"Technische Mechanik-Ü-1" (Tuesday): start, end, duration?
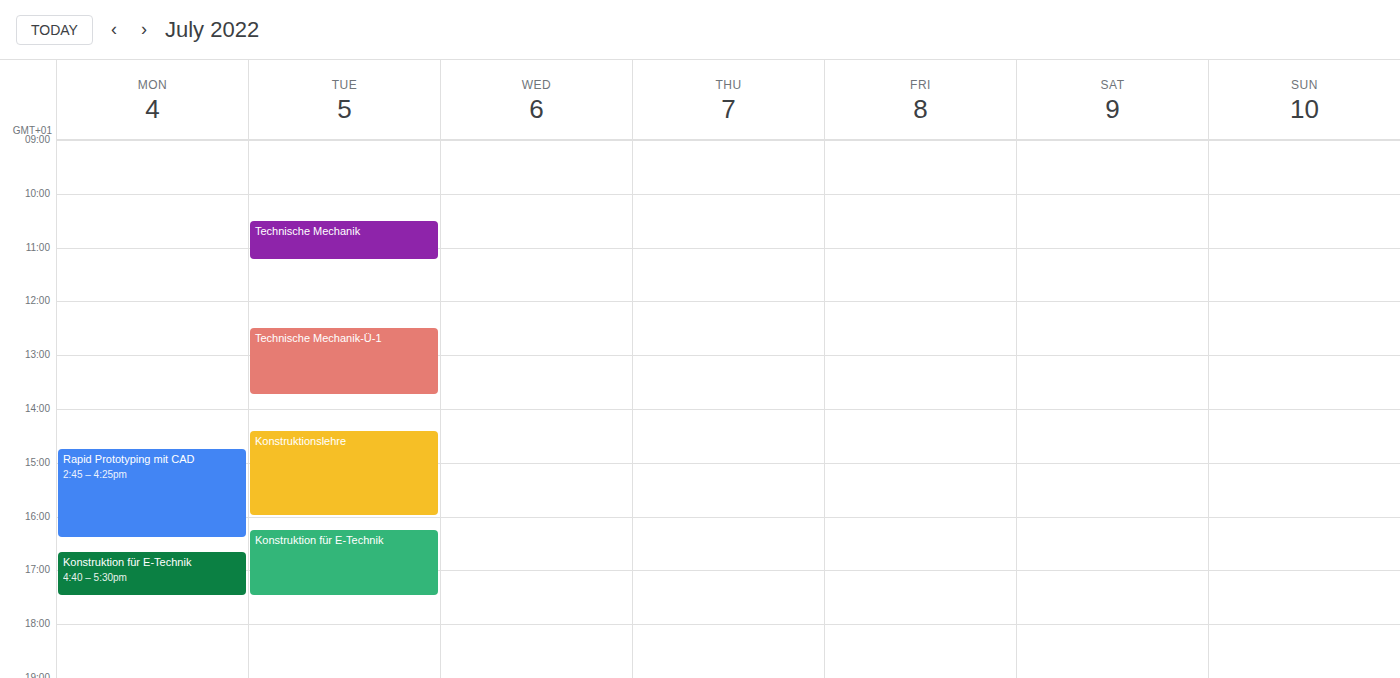
12:30 PM to 1:45 PM, 1 hour 15 minutes